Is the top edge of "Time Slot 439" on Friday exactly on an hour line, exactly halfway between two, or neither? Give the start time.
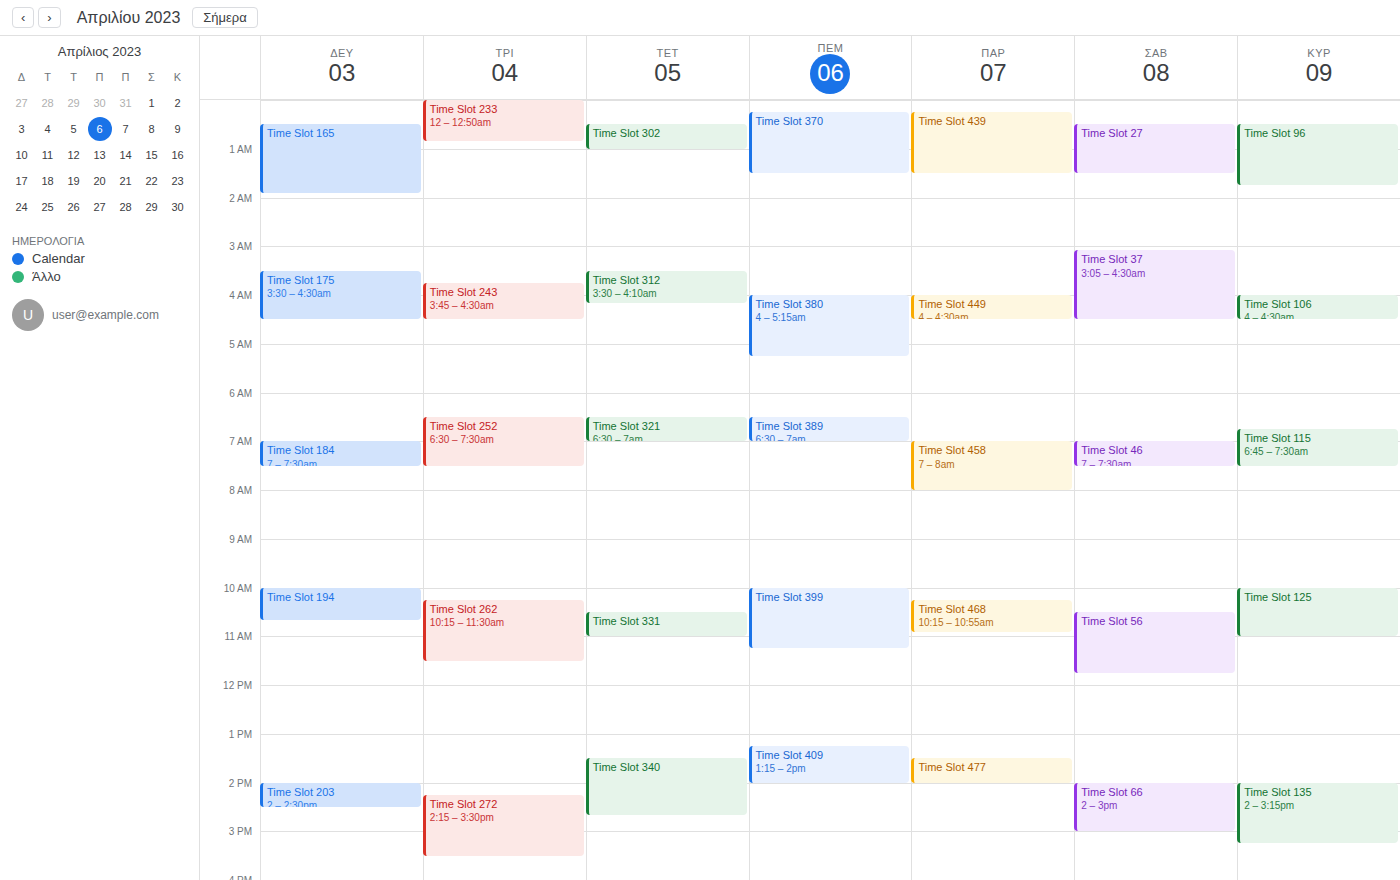
12:15 AM -- neither: a quarter of the way from the 12 AM line to the 1 AM line.